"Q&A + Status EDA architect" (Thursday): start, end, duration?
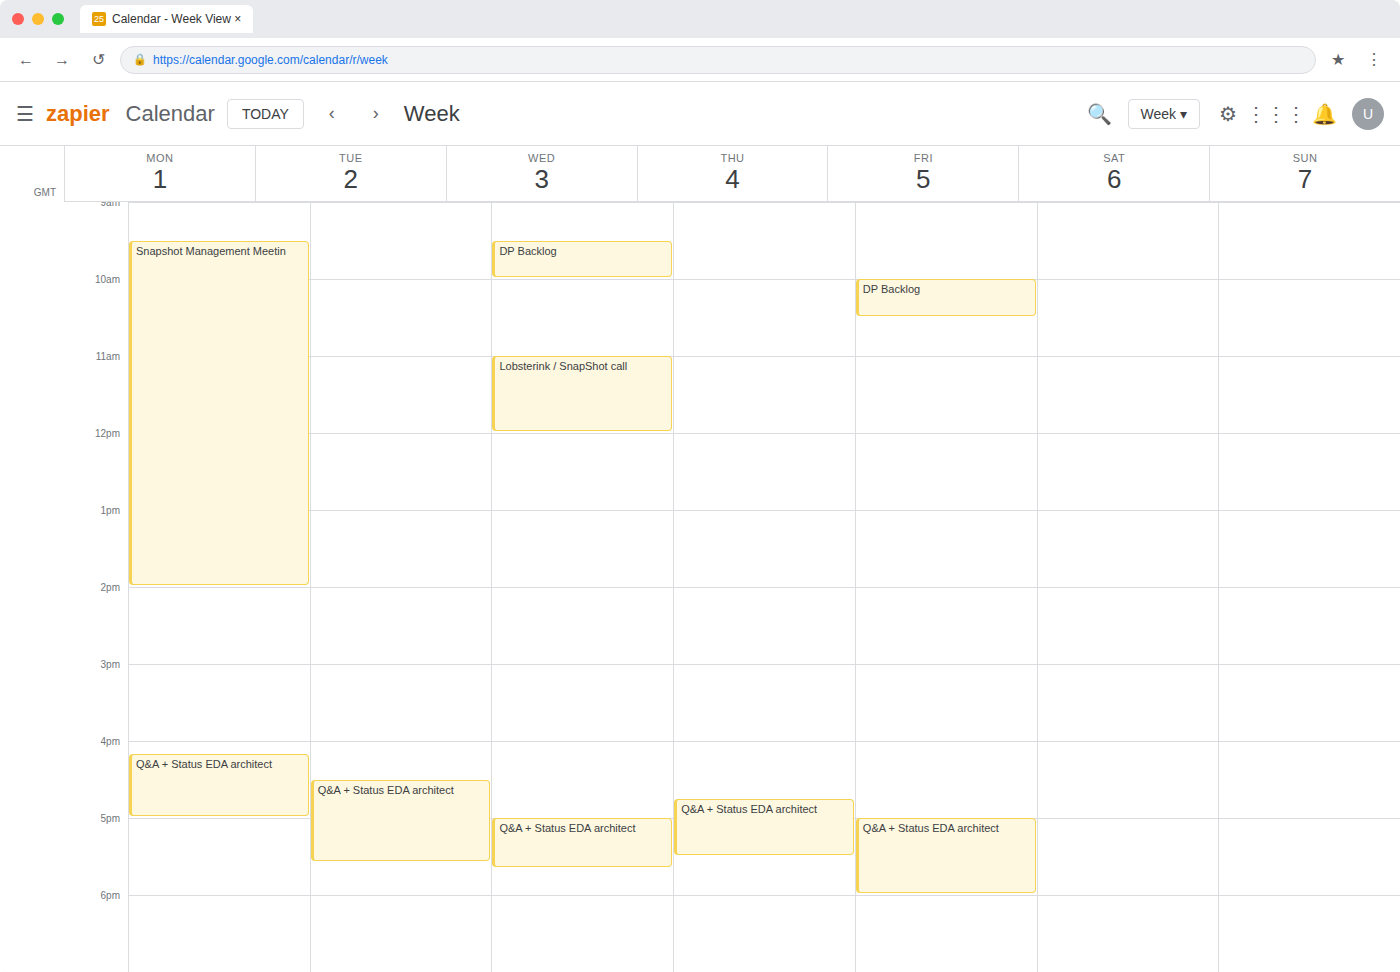
4:45 PM to 5:30 PM, 45 minutes